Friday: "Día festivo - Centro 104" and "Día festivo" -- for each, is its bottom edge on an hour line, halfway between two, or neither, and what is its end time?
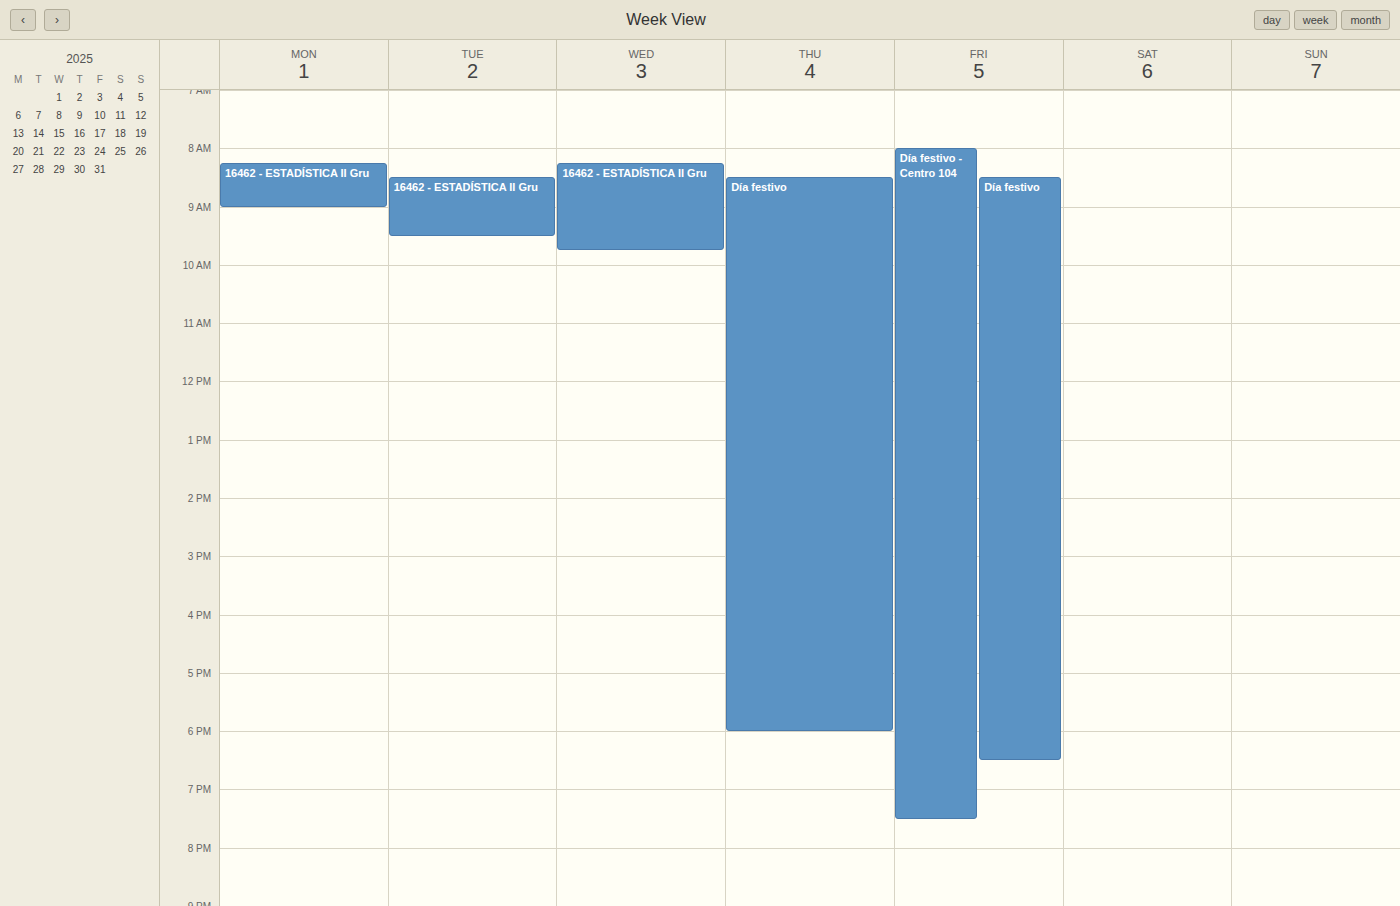
"Día festivo - Centro 104": 7:30 PM, halfway between the 7 PM and 8 PM lines. "Día festivo": 6:30 PM, halfway between the 6 PM and 7 PM lines.